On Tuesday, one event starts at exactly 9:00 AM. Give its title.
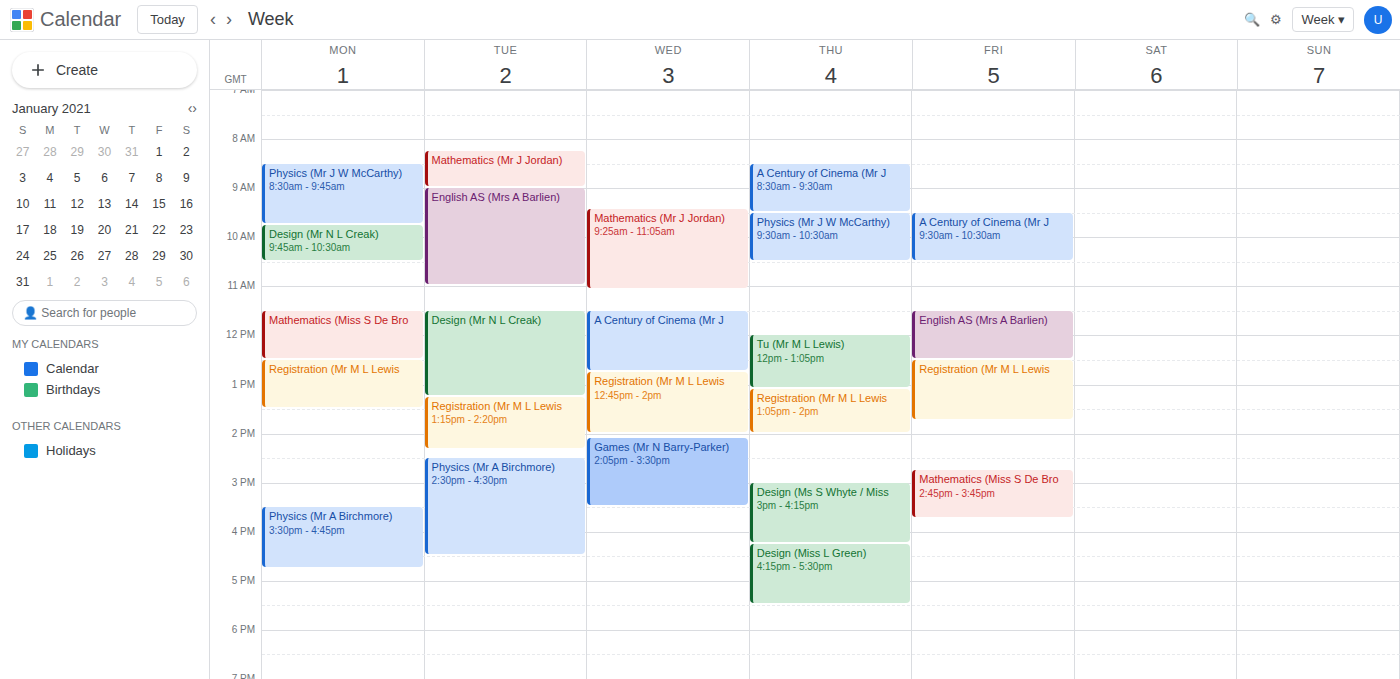
"English AS (Mrs A Barlien)"